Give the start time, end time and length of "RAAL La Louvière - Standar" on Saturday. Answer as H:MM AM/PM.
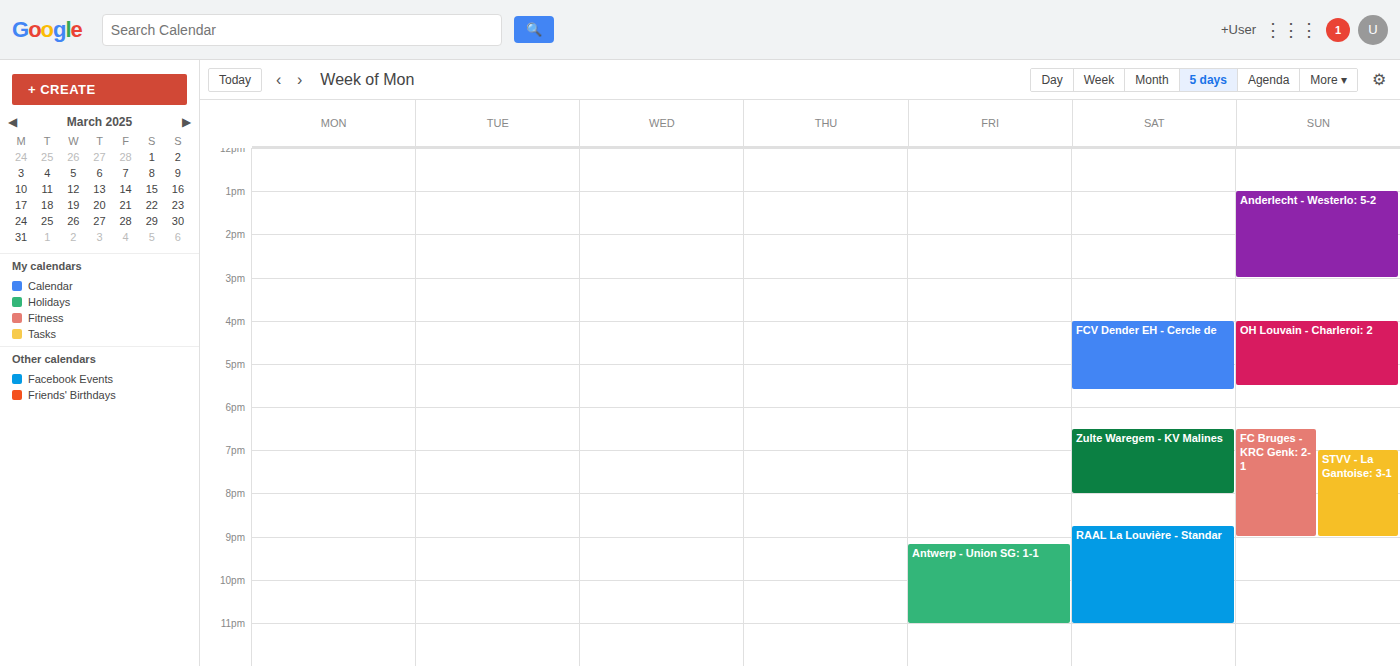
8:45 PM to 11:00 PM, 2 hours 15 minutes